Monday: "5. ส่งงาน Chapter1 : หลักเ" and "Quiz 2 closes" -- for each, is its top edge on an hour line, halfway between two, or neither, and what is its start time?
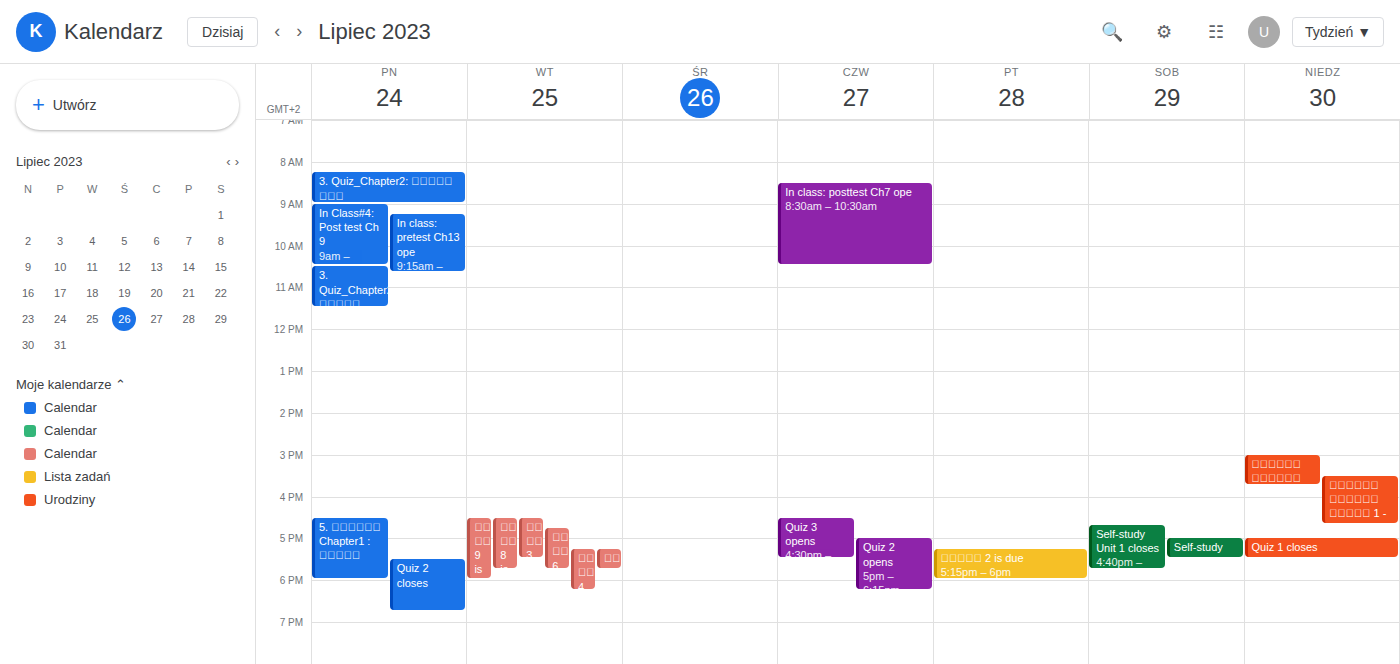
"5. ส่งงาน Chapter1 : หลักเ": 4:30 PM, halfway between the 4 PM and 5 PM lines. "Quiz 2 closes": 5:30 PM, halfway between the 5 PM and 6 PM lines.